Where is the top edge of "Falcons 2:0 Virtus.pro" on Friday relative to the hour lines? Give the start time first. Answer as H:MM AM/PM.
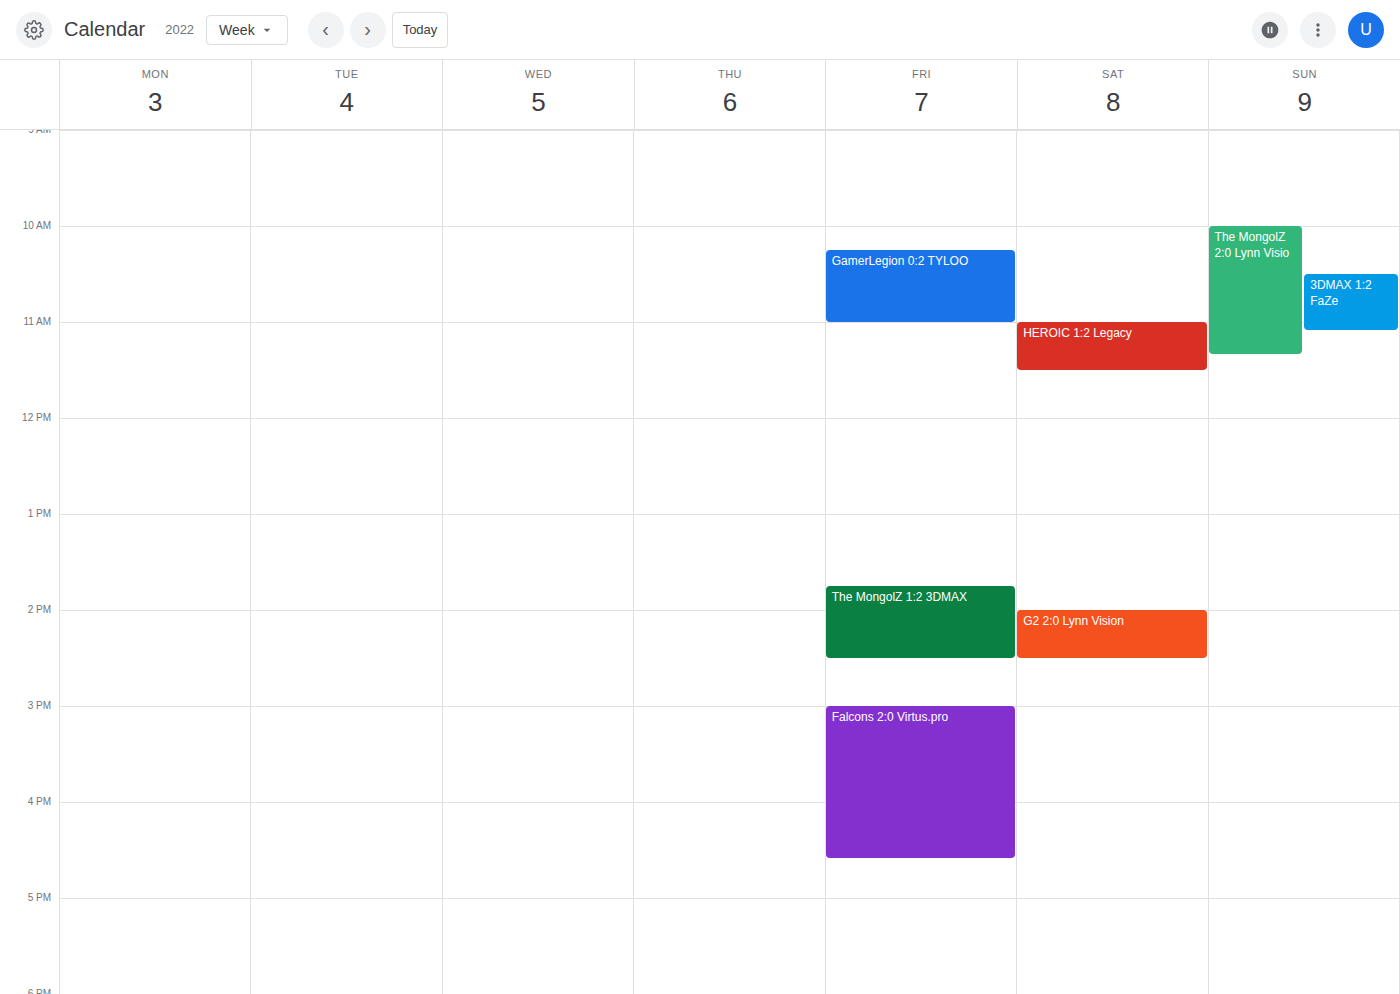
3:00 PM -- exactly on the 3 PM line.